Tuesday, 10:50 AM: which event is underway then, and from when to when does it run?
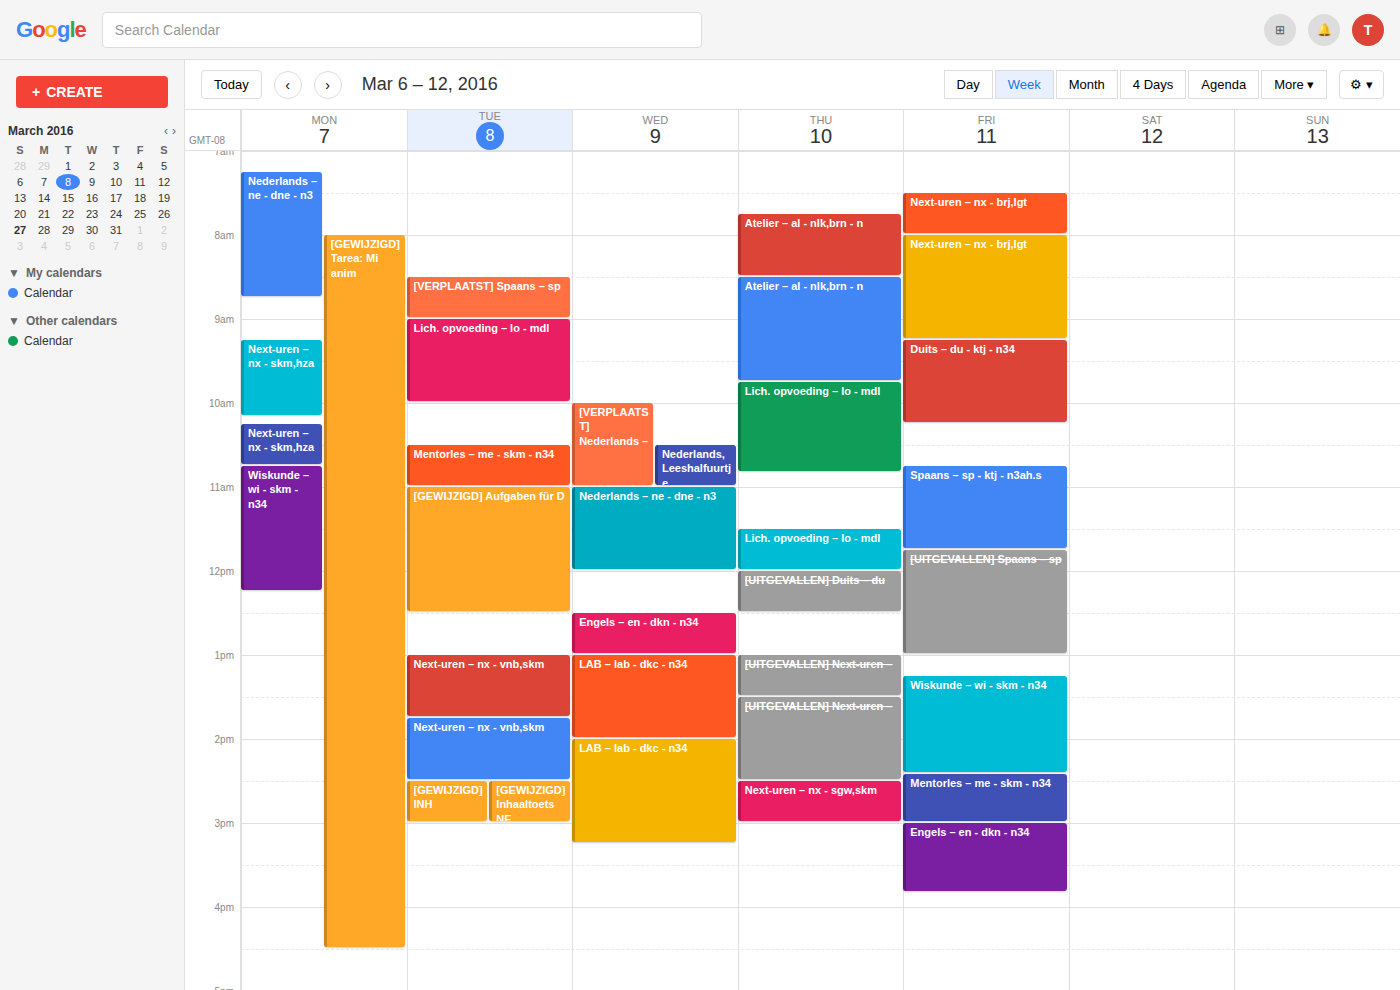
"Mentorles – me - skm - n34", 10:30 AM to 11:00 AM